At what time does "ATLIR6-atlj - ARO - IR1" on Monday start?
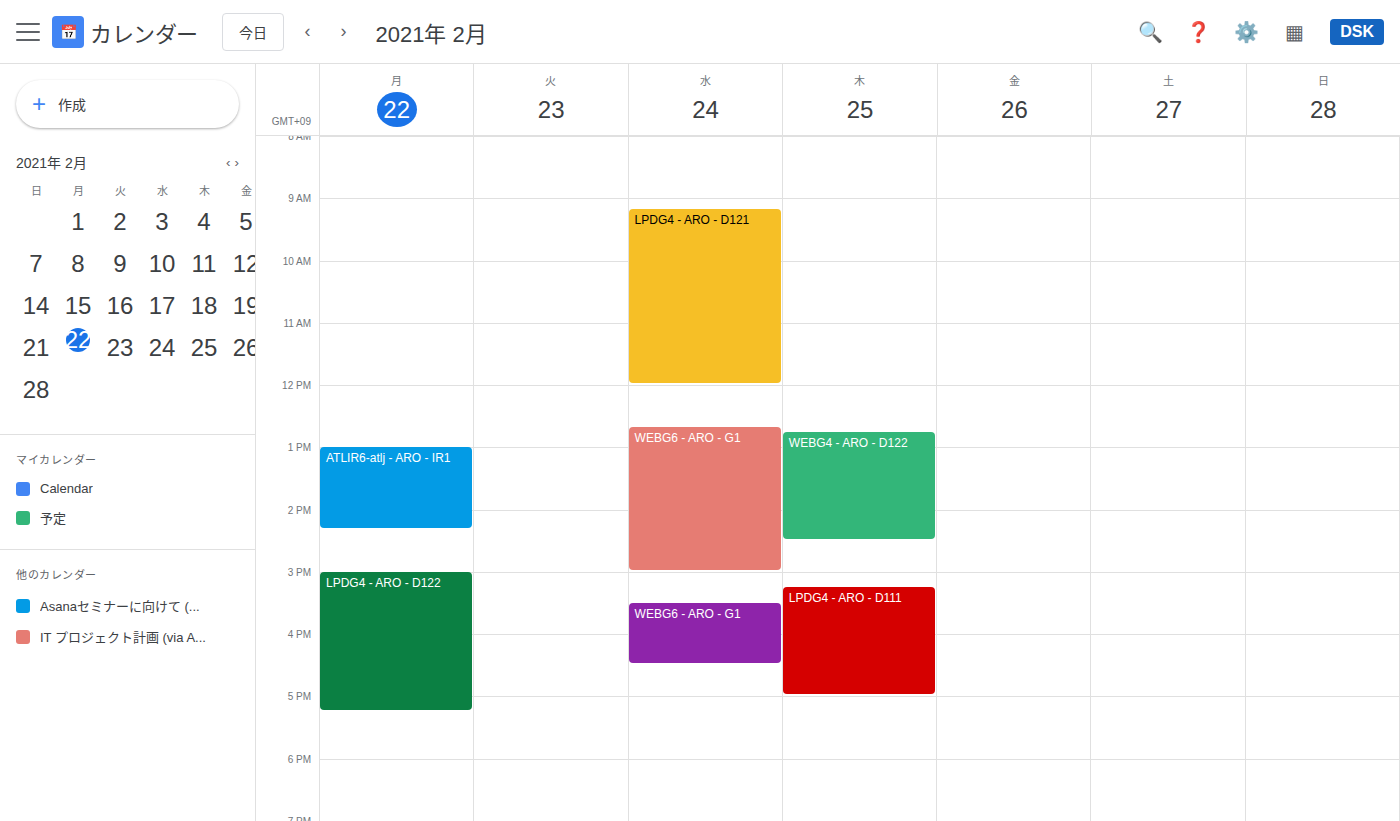
1:00 PM